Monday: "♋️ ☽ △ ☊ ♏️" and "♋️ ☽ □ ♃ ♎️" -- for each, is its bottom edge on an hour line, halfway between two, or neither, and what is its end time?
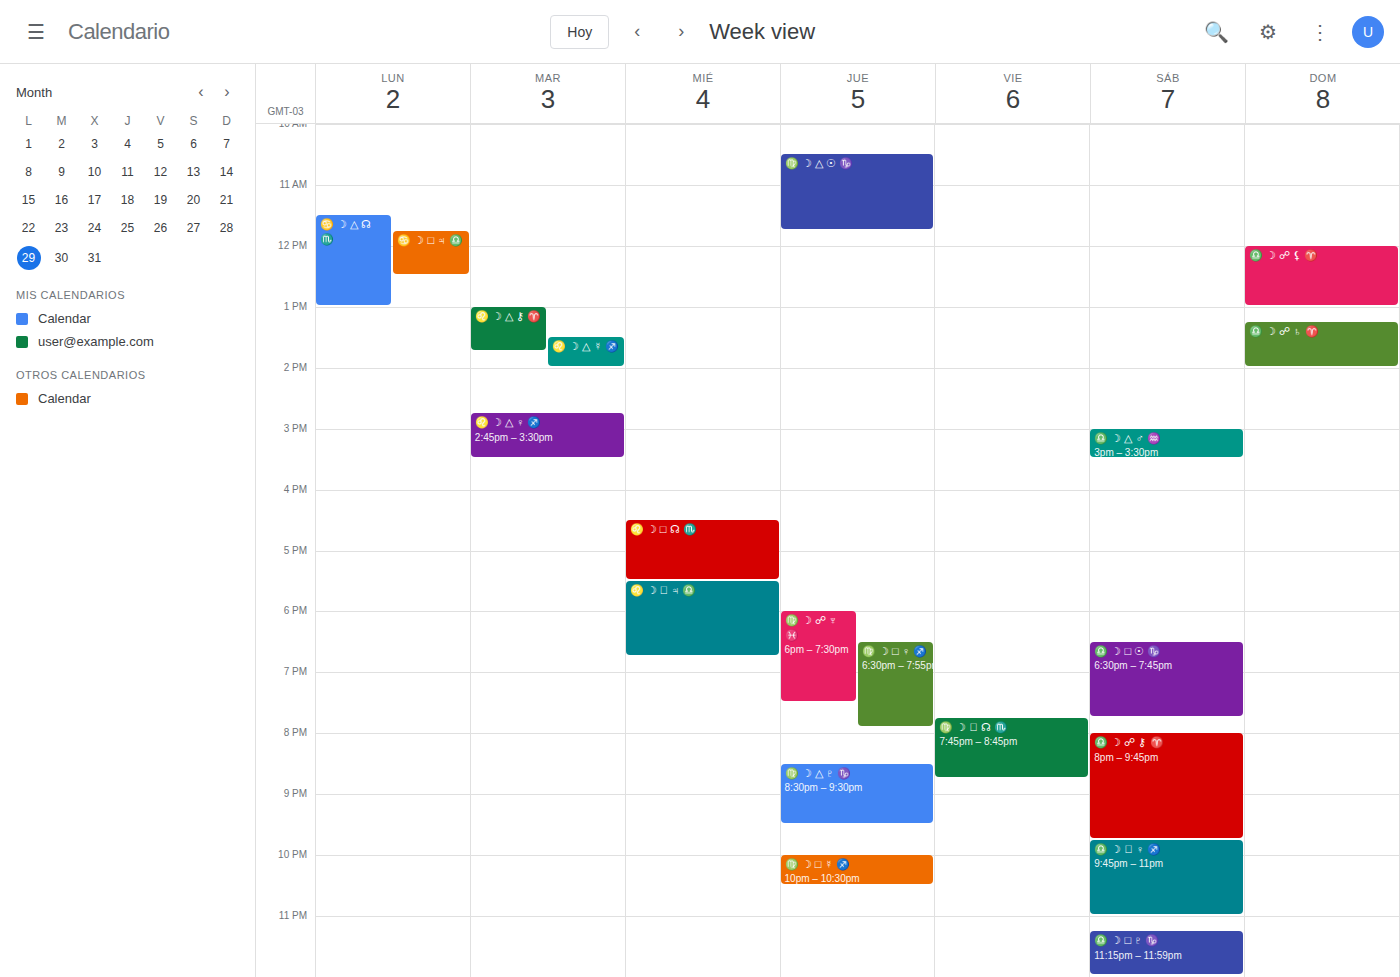
"♋️ ☽ △ ☊ ♏️": 1:00 PM, exactly on the 1 PM line. "♋️ ☽ □ ♃ ♎️": 12:30 PM, halfway between the 12 PM and 1 PM lines.